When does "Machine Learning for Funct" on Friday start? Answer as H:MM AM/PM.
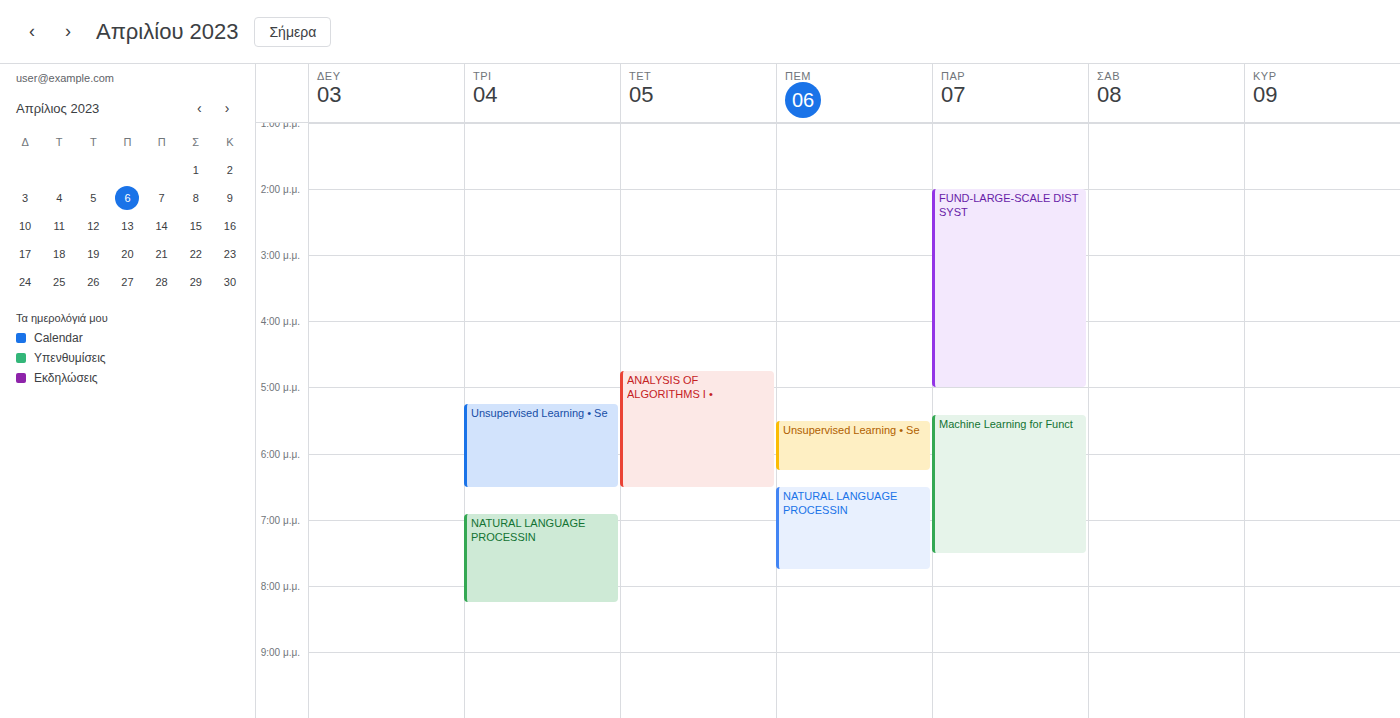
5:25 PM